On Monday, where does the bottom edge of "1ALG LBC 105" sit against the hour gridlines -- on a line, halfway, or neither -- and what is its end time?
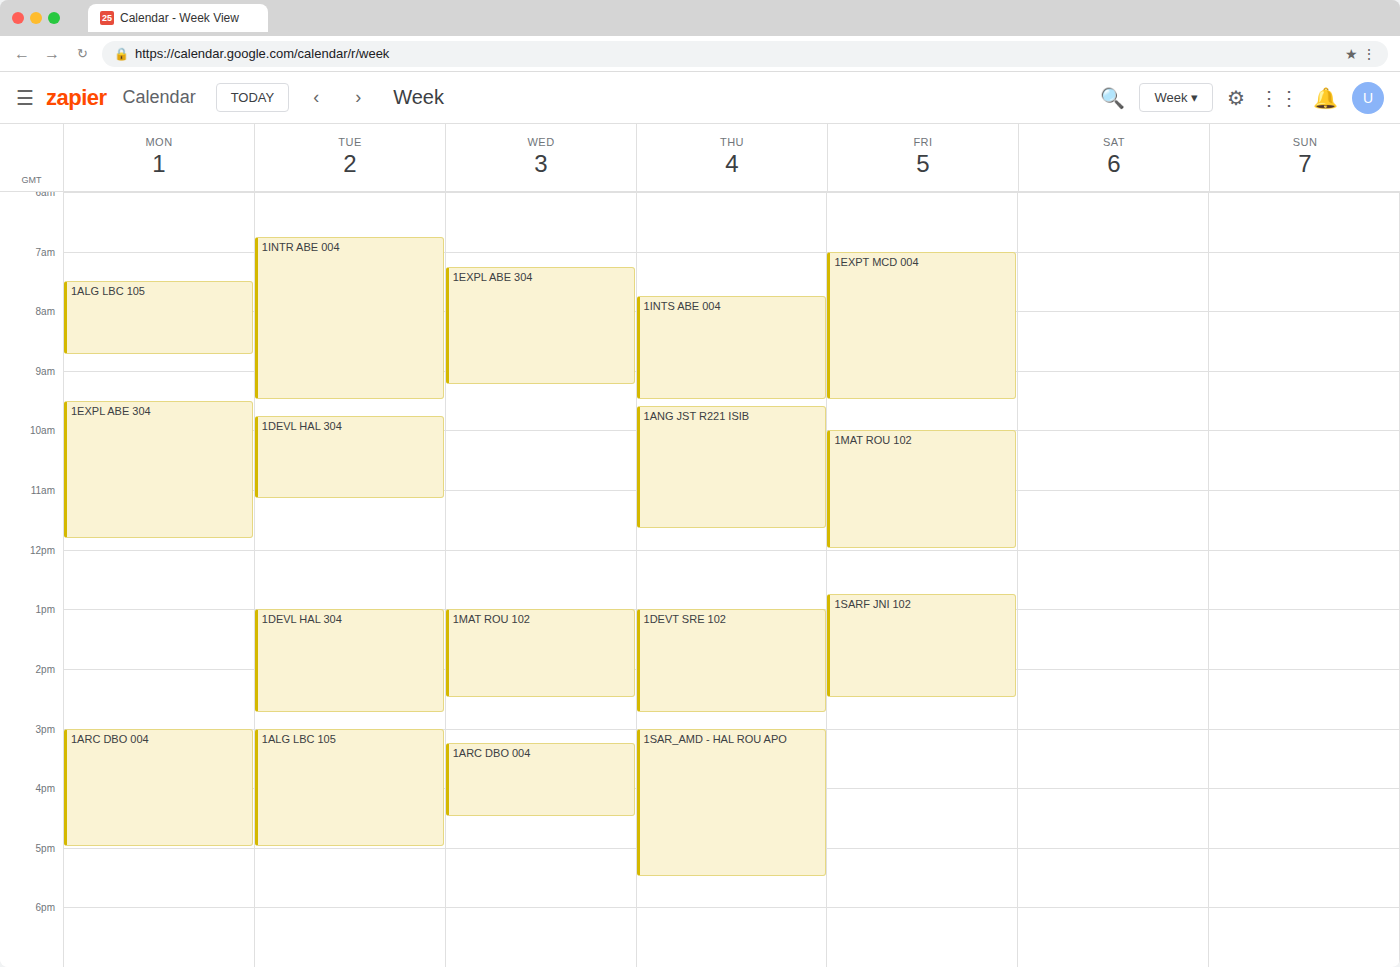
8:45 AM -- neither: three quarters of the way from the 8 AM line to the 9 AM line.